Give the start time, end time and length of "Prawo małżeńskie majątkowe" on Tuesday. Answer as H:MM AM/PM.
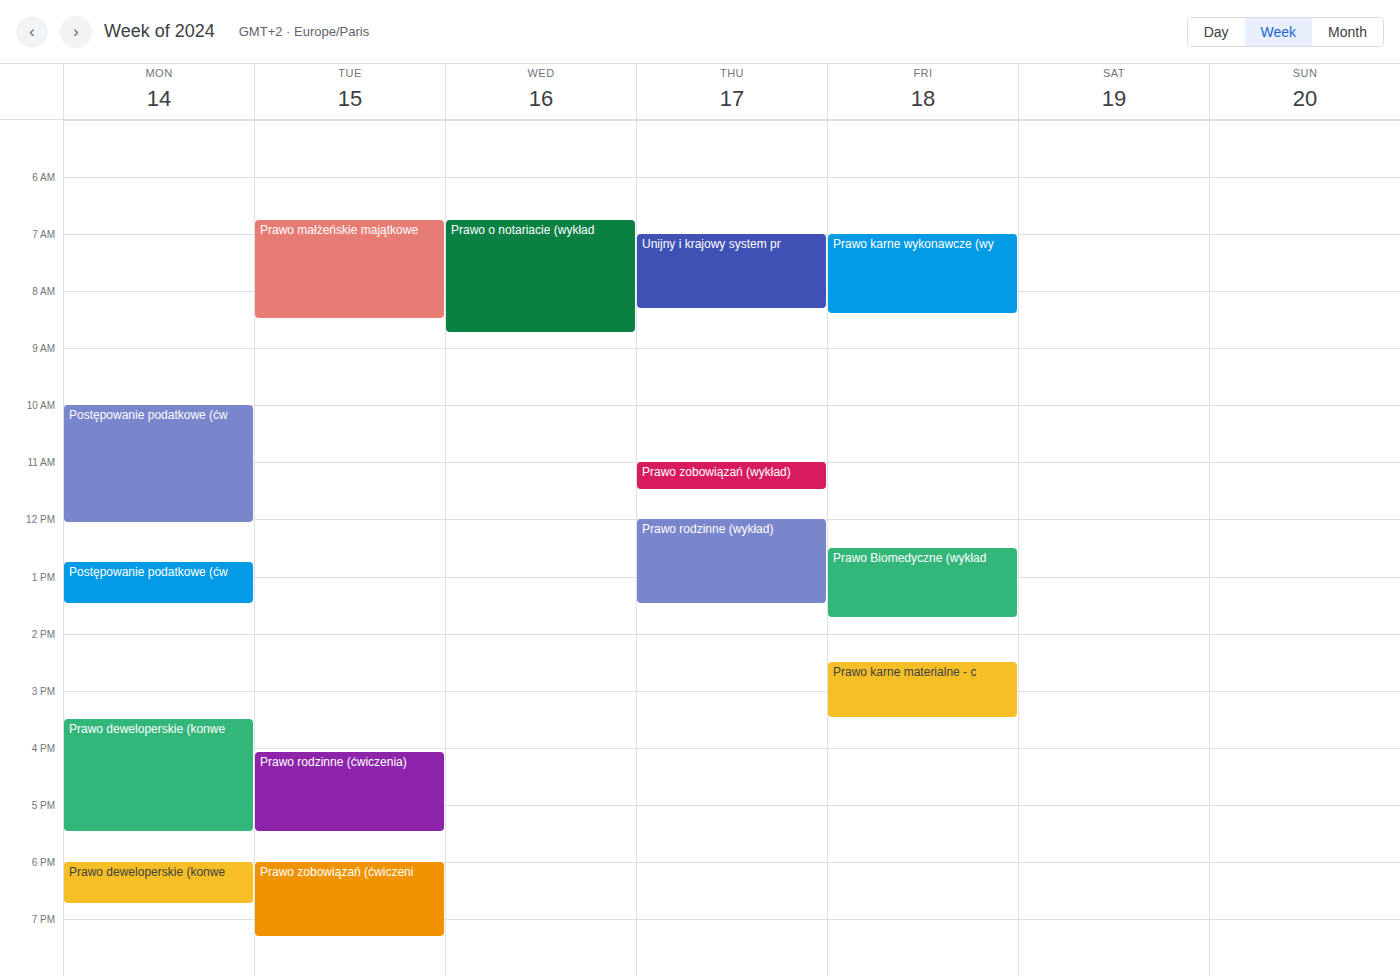
6:45 AM to 8:30 AM, 1 hour 45 minutes